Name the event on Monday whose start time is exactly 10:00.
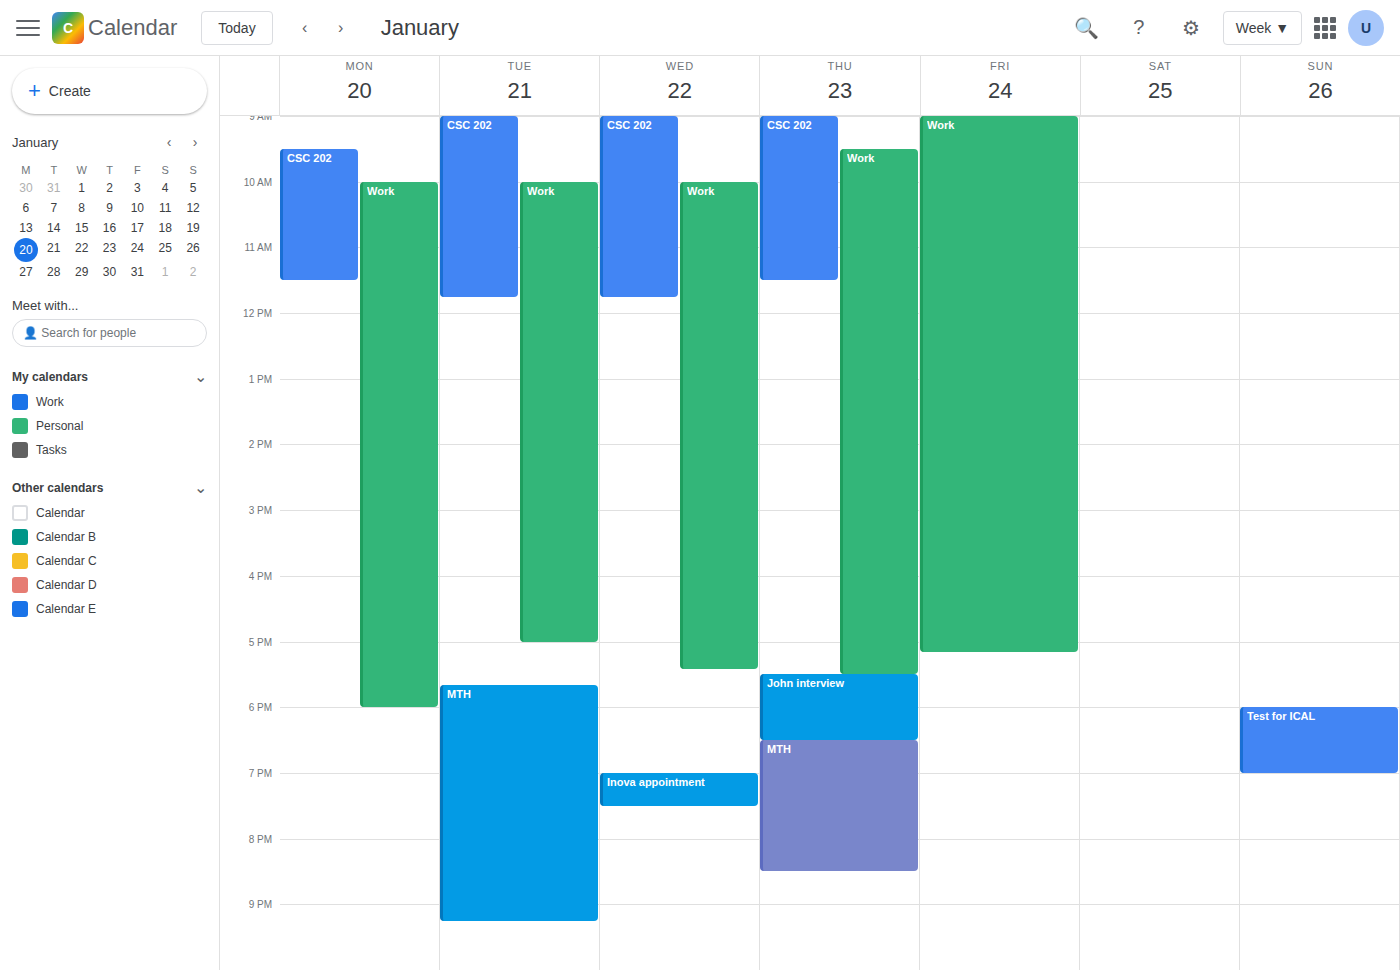
"Work"